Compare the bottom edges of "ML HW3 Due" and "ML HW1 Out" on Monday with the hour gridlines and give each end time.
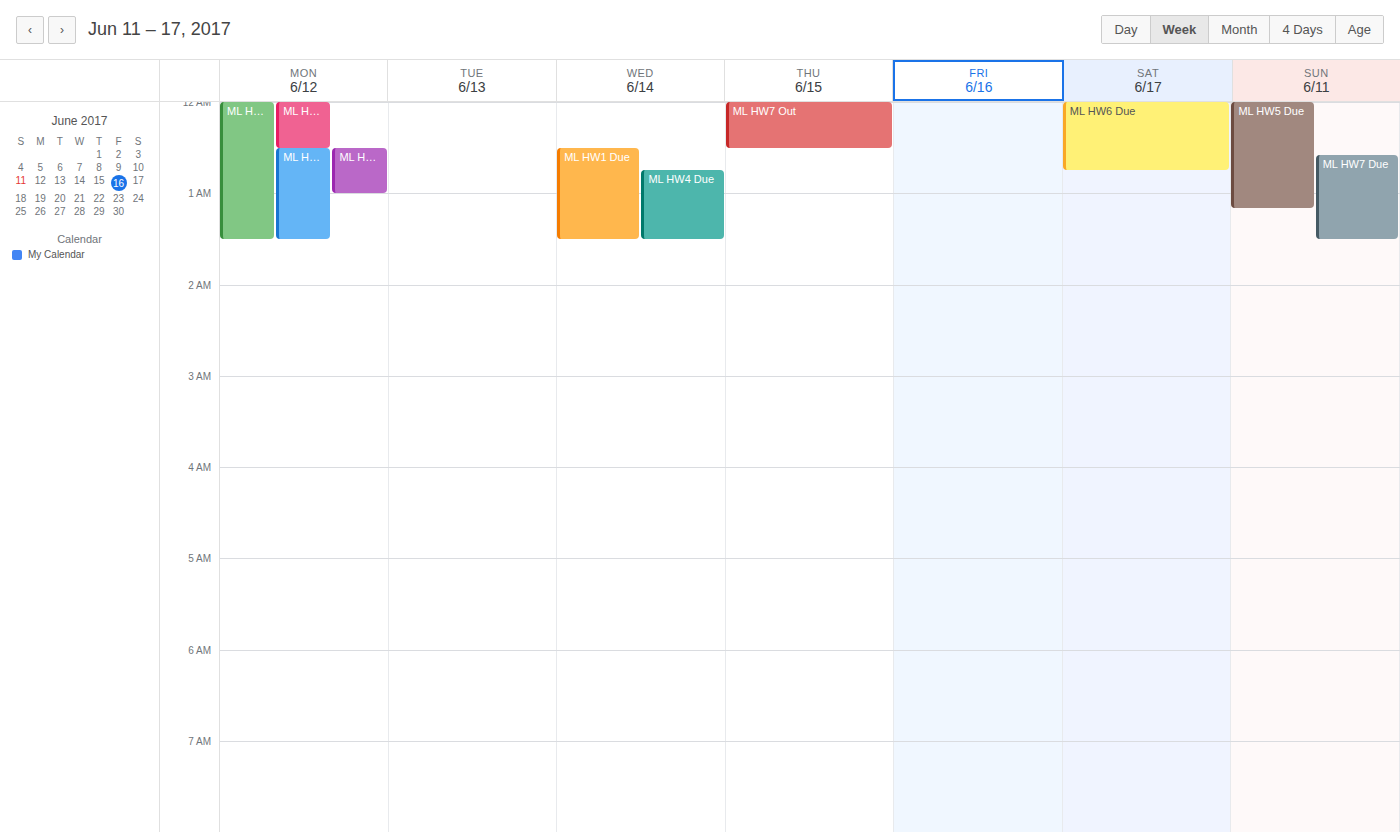
"ML HW3 Due": 1:30 AM, halfway between the 1 AM and 2 AM lines. "ML HW1 Out": 12:30 AM, halfway between the 12 AM and 1 AM lines.